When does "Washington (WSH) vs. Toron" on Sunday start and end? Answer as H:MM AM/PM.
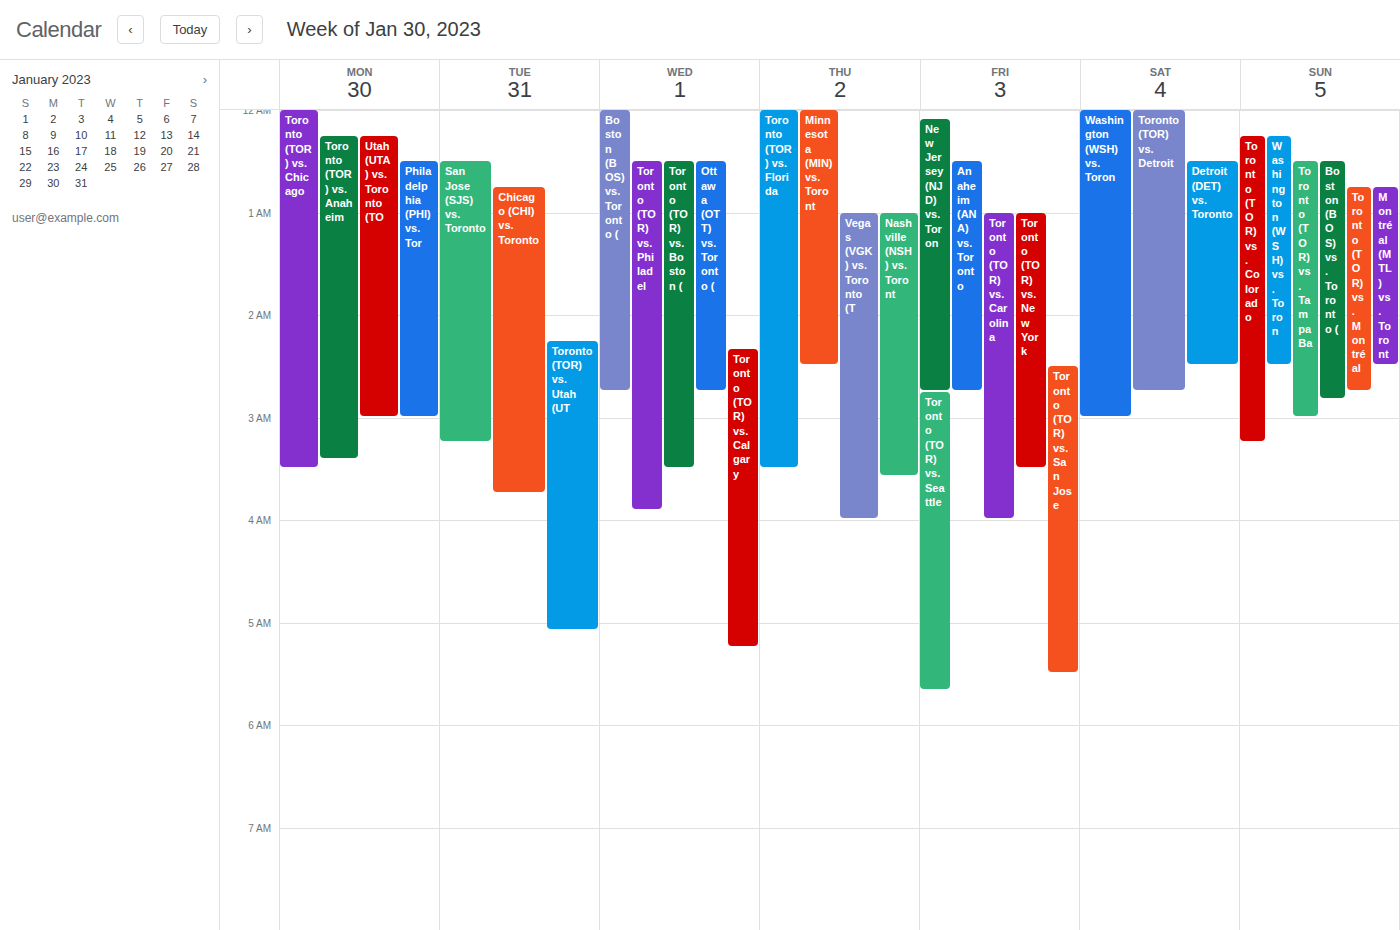
12:15 AM to 2:30 AM